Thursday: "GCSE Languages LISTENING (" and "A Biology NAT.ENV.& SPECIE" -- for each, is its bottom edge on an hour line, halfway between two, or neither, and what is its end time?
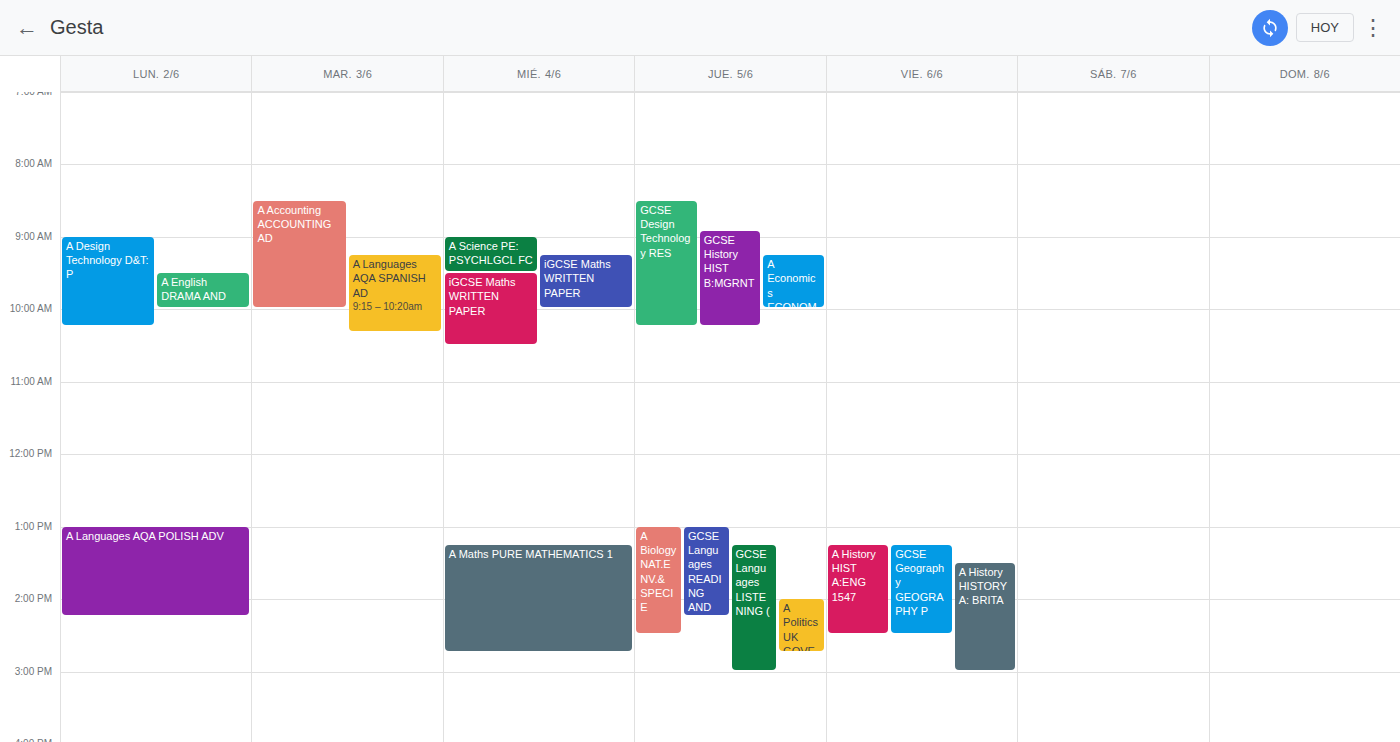
"GCSE Languages LISTENING (": 3:00 PM, exactly on the 3 PM line. "A Biology NAT.ENV.& SPECIE": 2:30 PM, halfway between the 2 PM and 3 PM lines.